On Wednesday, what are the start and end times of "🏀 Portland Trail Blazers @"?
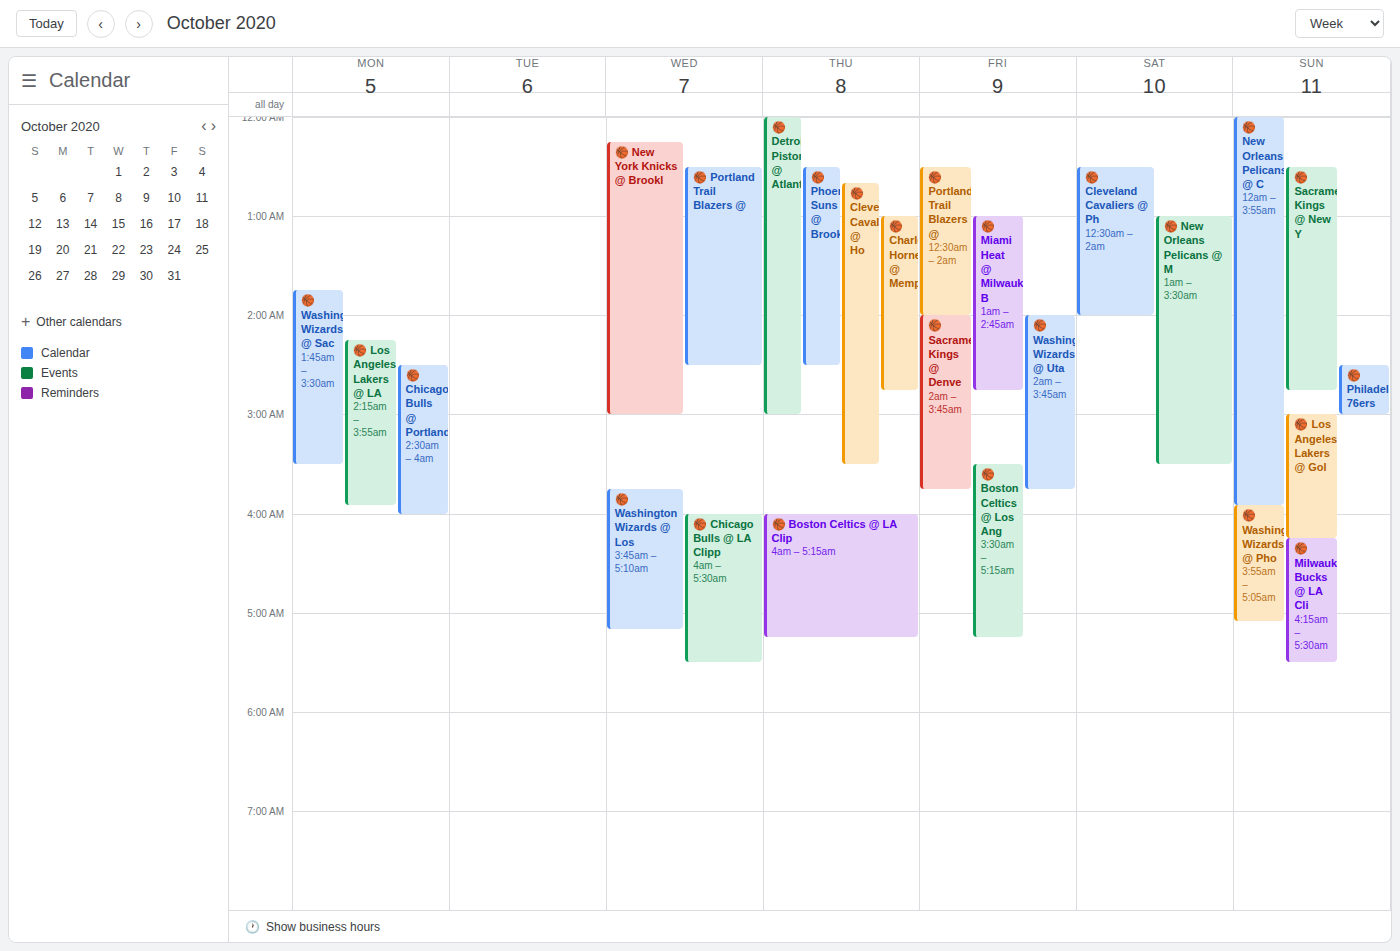
12:30 AM to 2:30 AM